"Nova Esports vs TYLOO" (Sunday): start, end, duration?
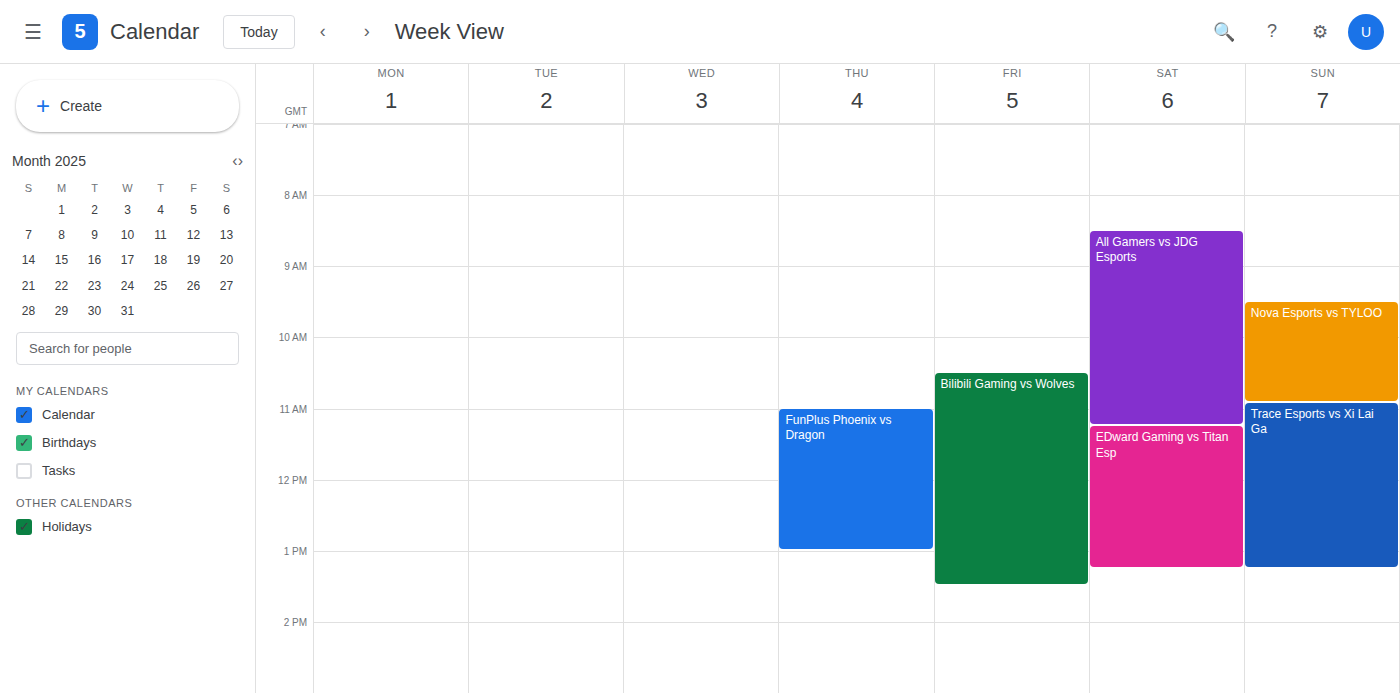
9:30 AM to 10:55 AM, 1 hour 25 minutes